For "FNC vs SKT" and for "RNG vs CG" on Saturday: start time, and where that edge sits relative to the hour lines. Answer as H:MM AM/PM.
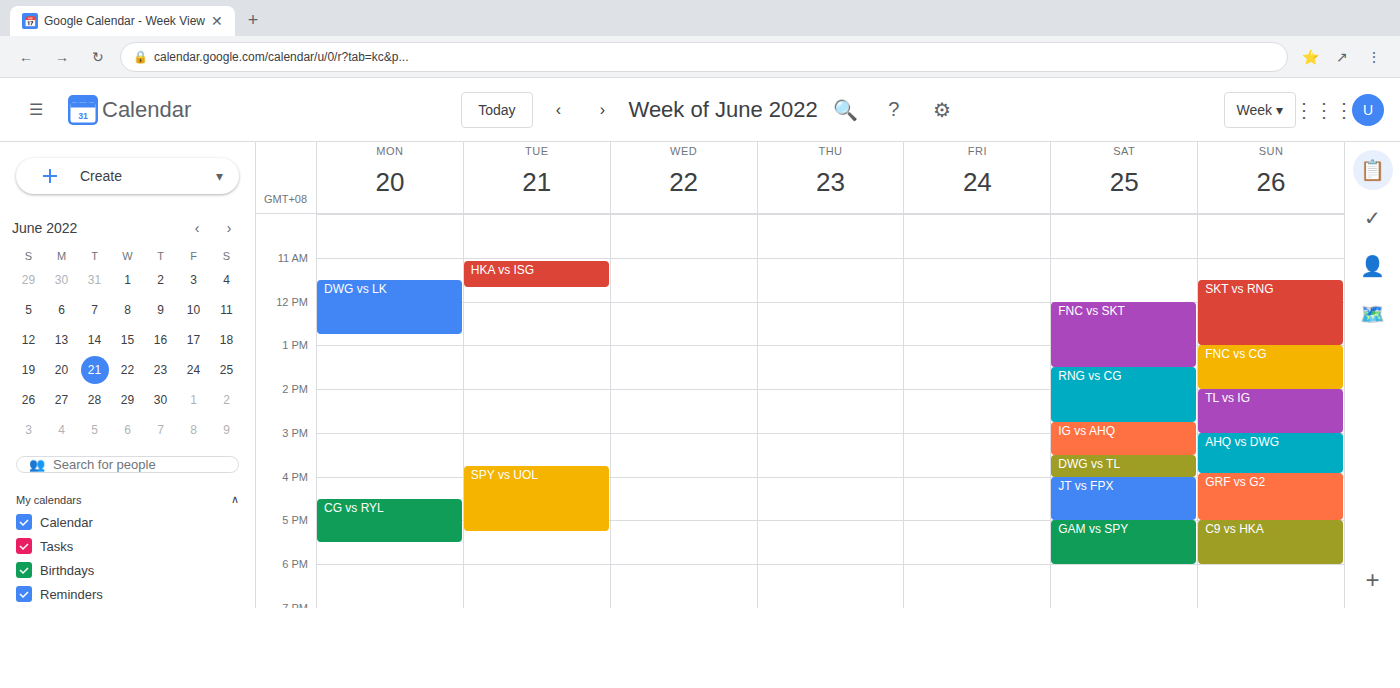
"FNC vs SKT": 12:00 PM, exactly on the 12 PM line. "RNG vs CG": 1:30 PM, halfway between the 1 PM and 2 PM lines.